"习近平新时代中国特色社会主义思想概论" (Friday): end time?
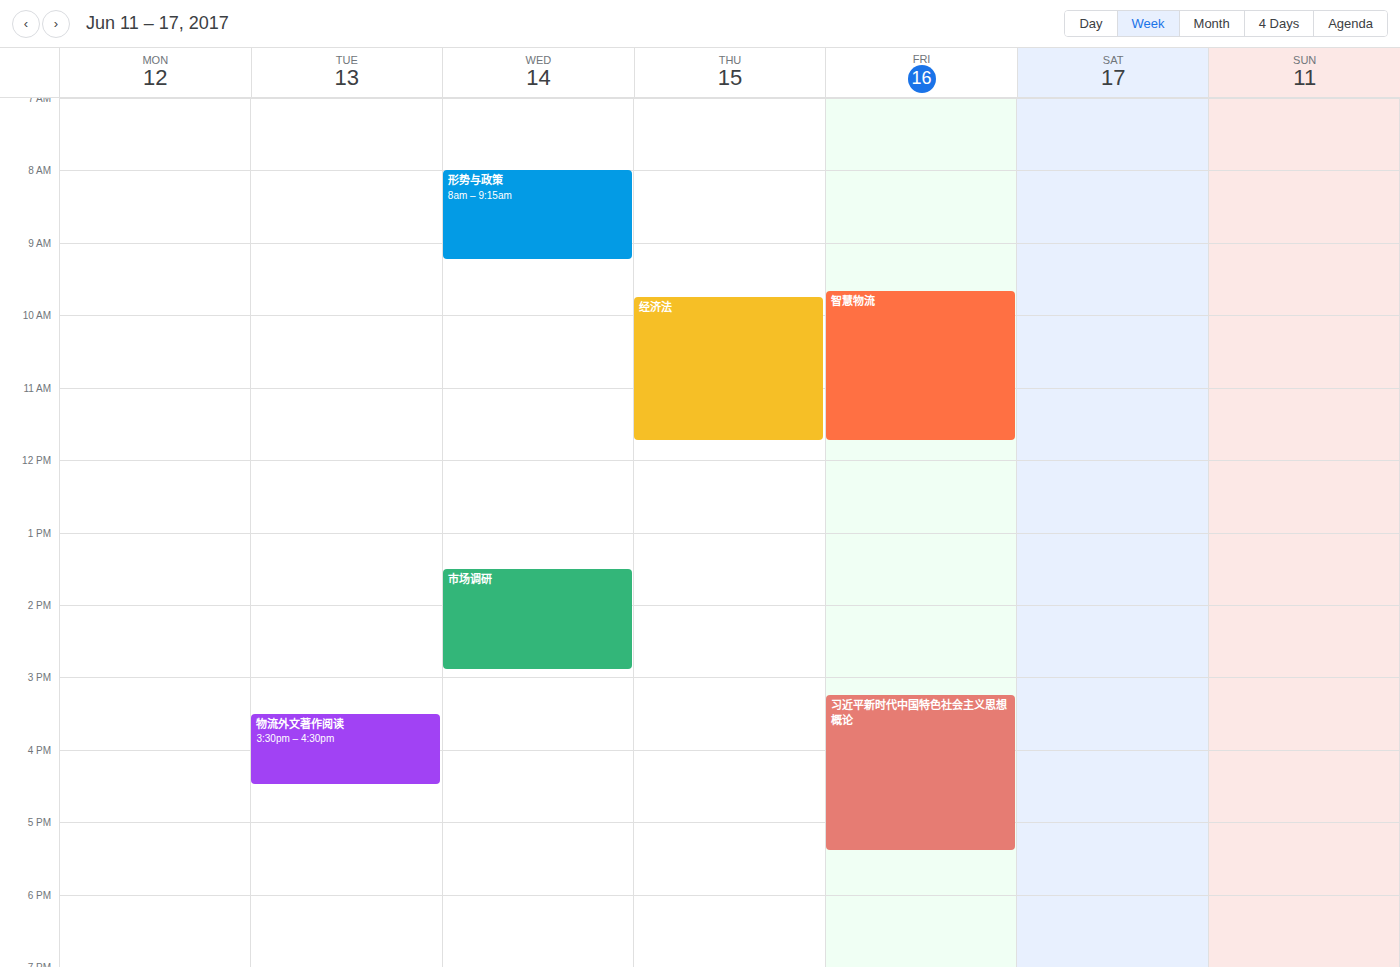
5:25 PM